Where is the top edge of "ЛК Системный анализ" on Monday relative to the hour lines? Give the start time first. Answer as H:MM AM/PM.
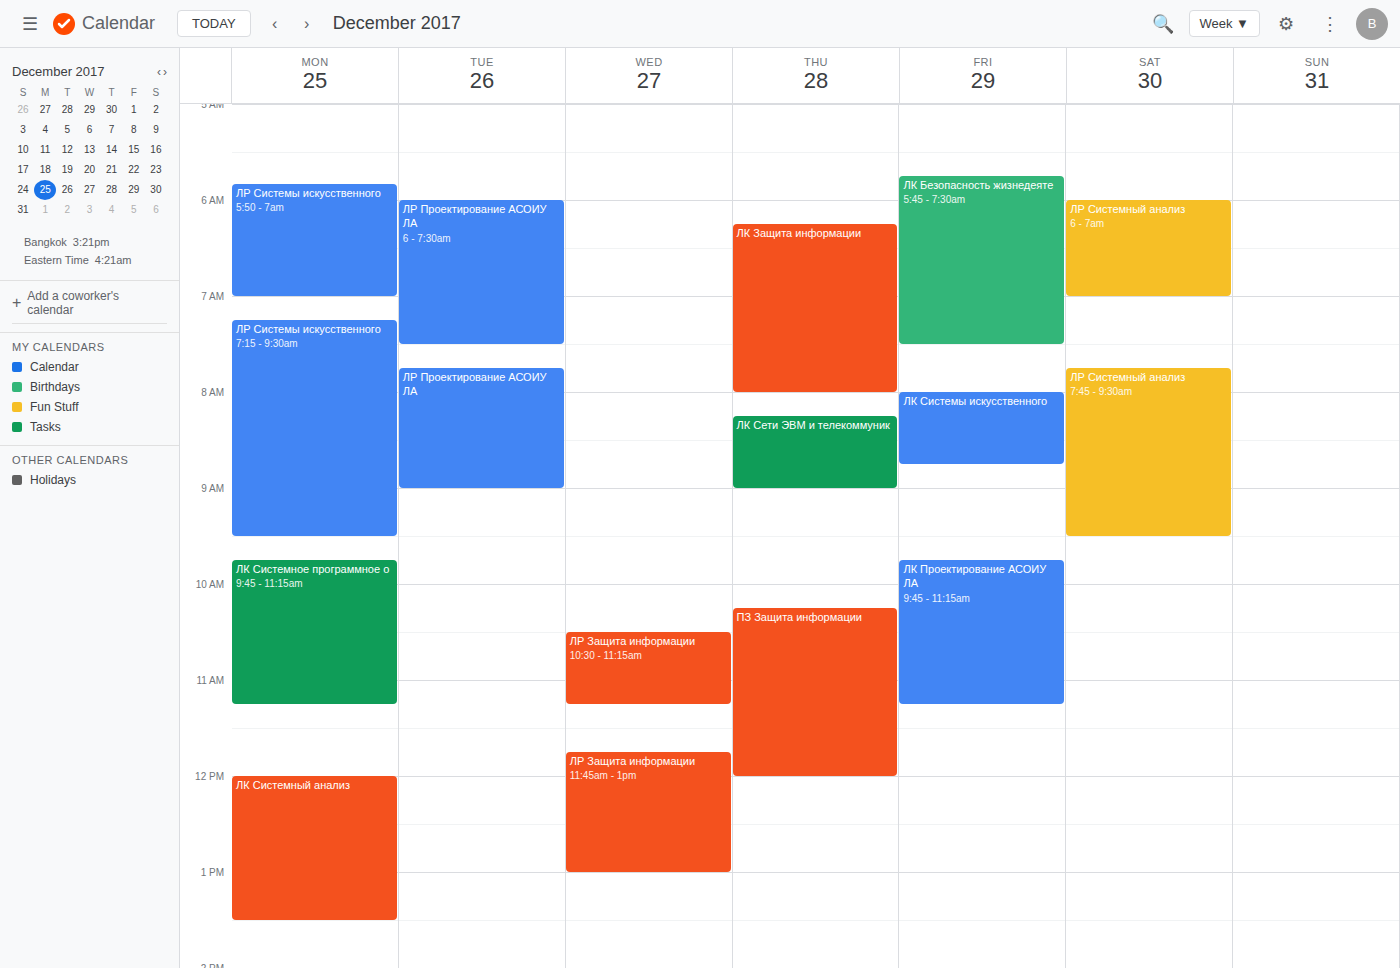
12:00 PM -- exactly on the 12 PM line.